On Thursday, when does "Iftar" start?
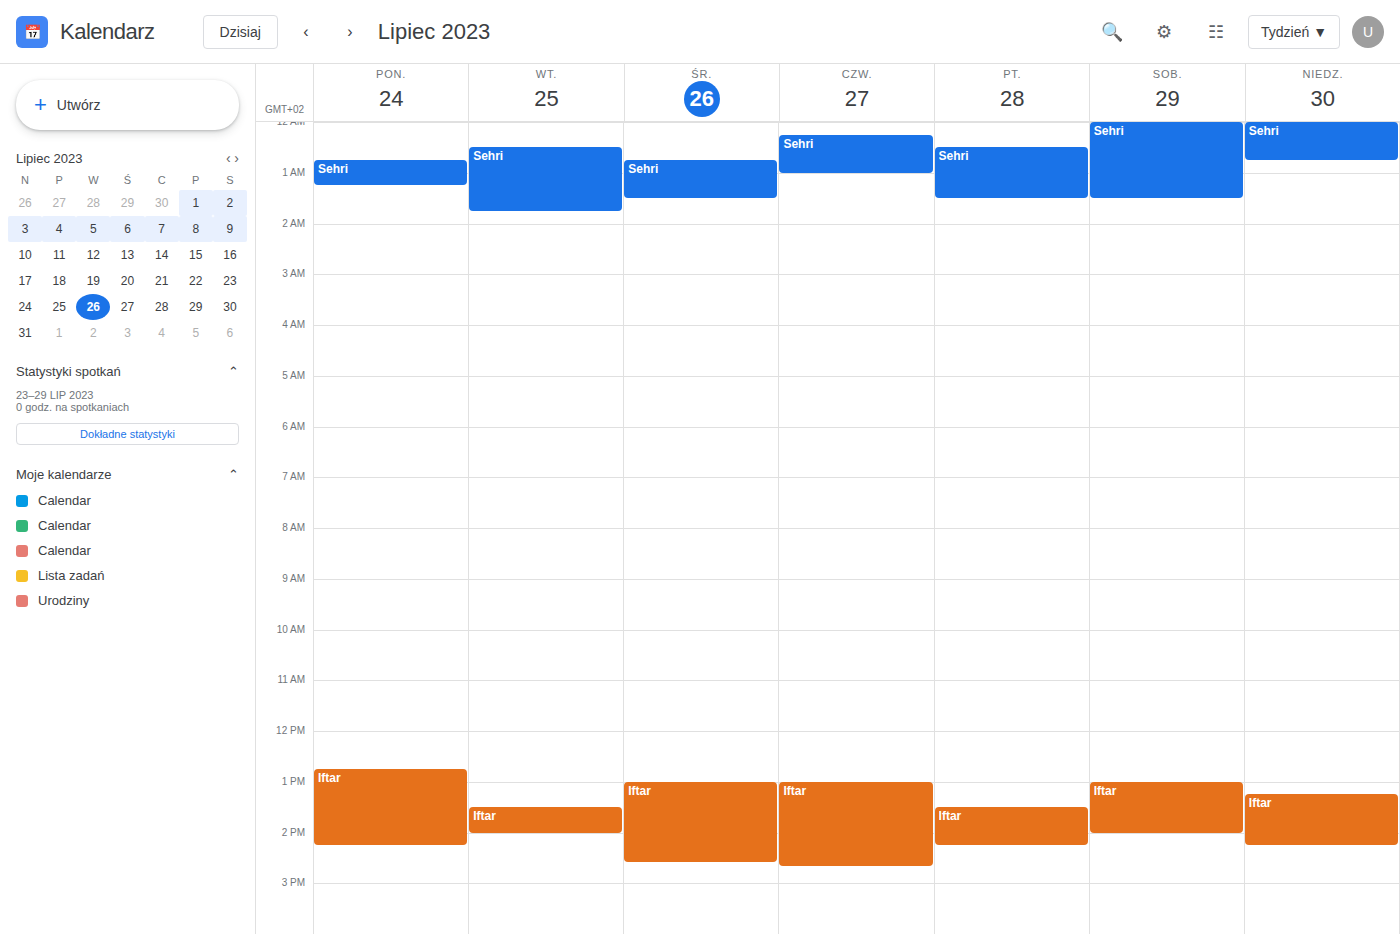
1:00 PM